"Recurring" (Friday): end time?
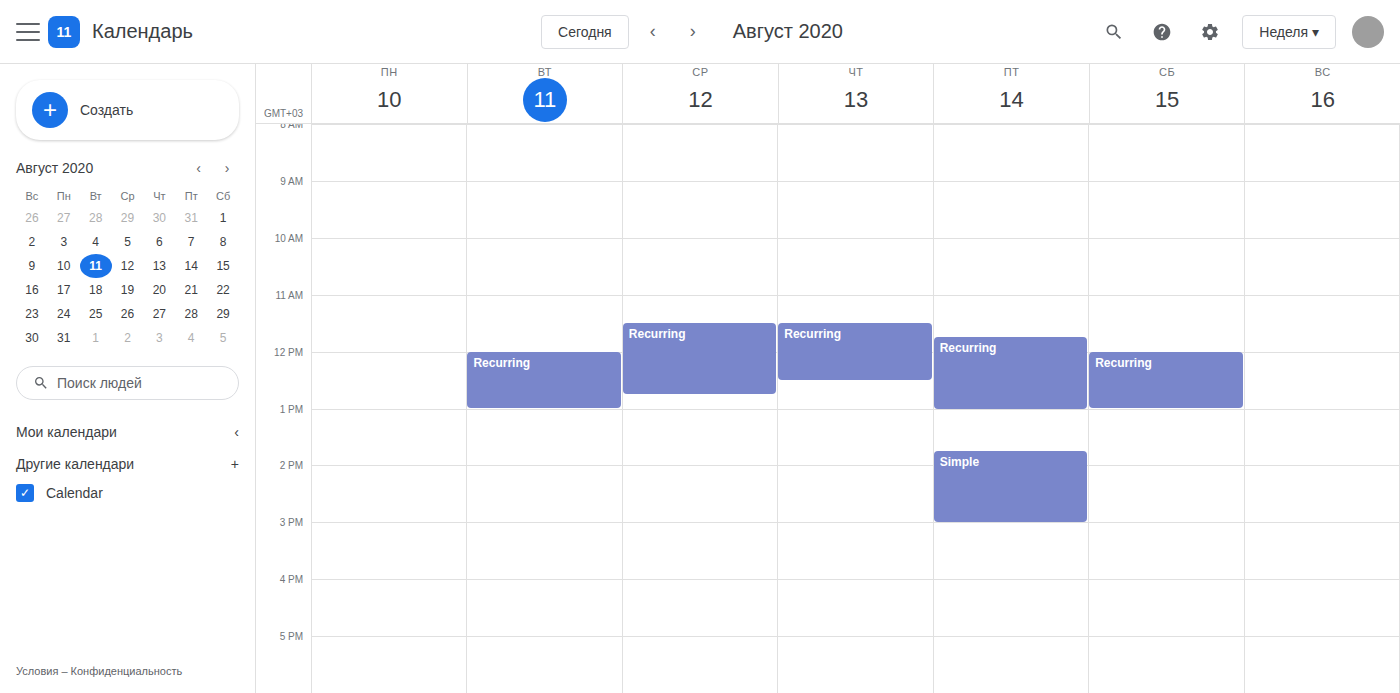
1:00 PM